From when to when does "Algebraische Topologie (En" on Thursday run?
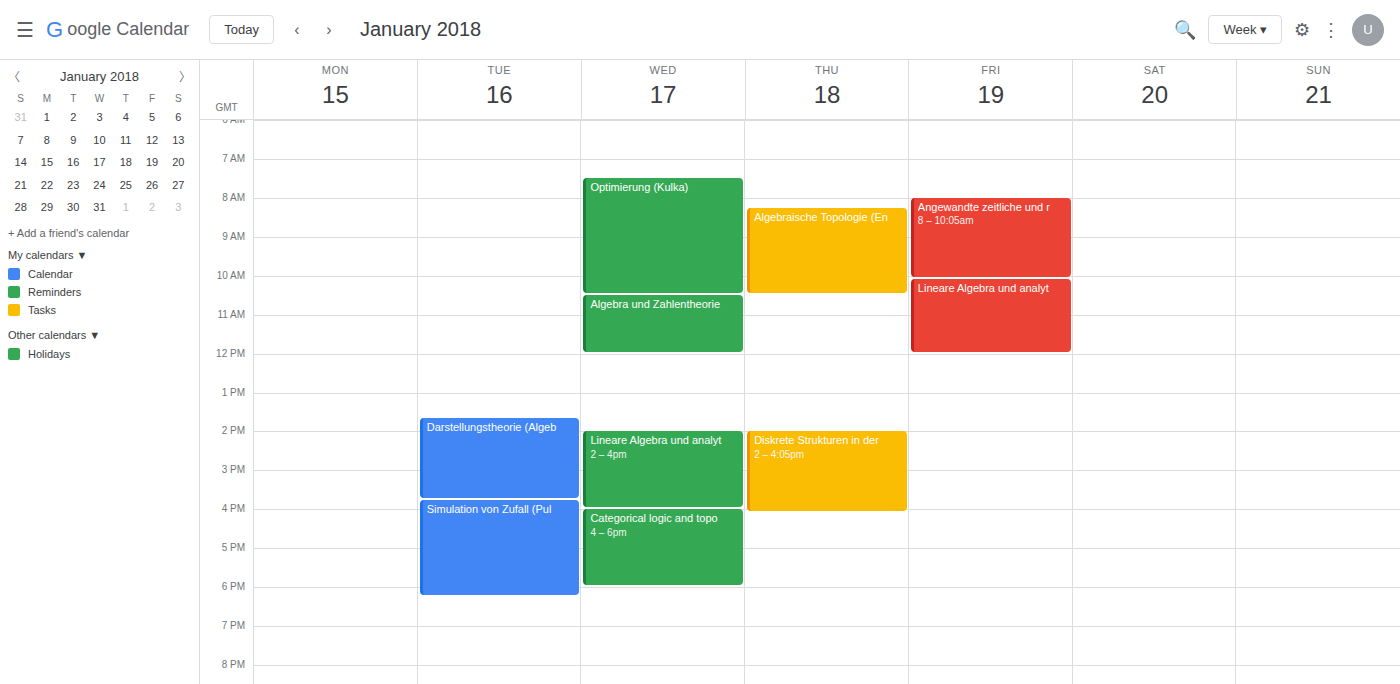
8:15 AM to 10:30 AM